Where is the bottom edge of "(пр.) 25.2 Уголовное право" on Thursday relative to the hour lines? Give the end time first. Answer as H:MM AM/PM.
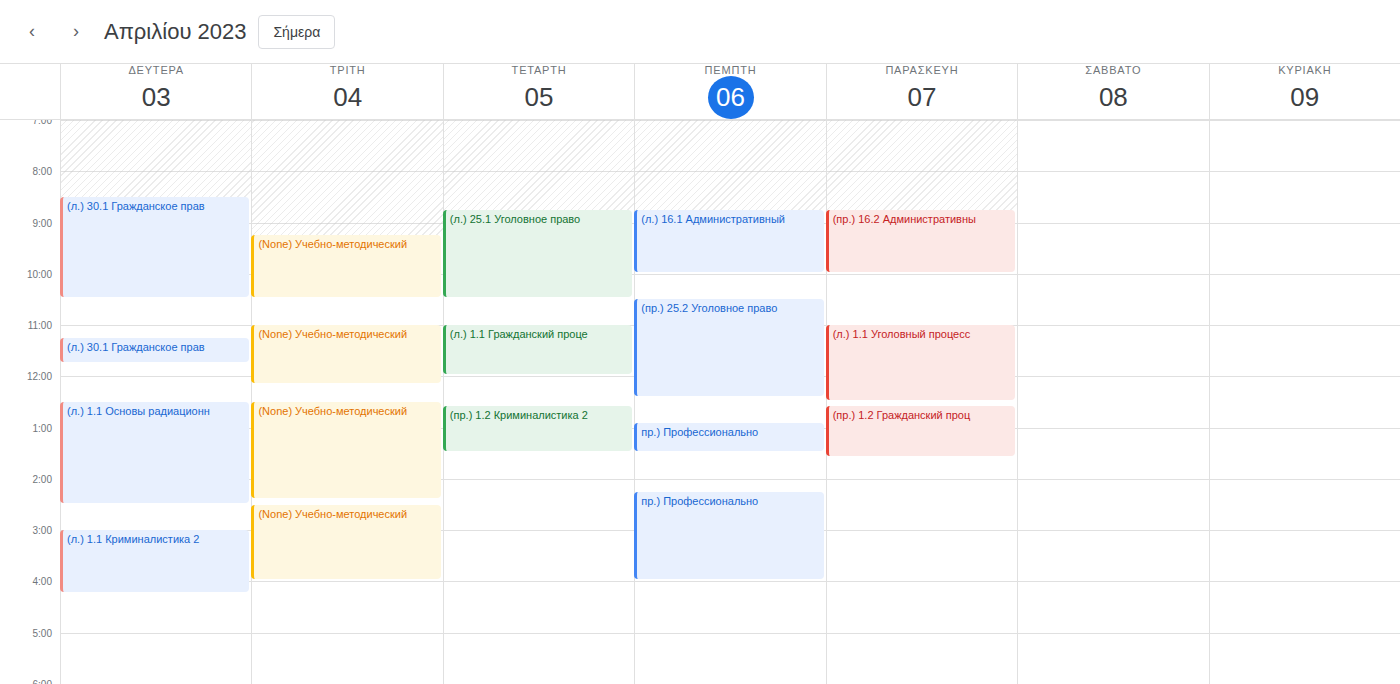
12:25 PM -- neither: 25 minutes below the 12 PM line and 35 minutes above the 1 PM line.